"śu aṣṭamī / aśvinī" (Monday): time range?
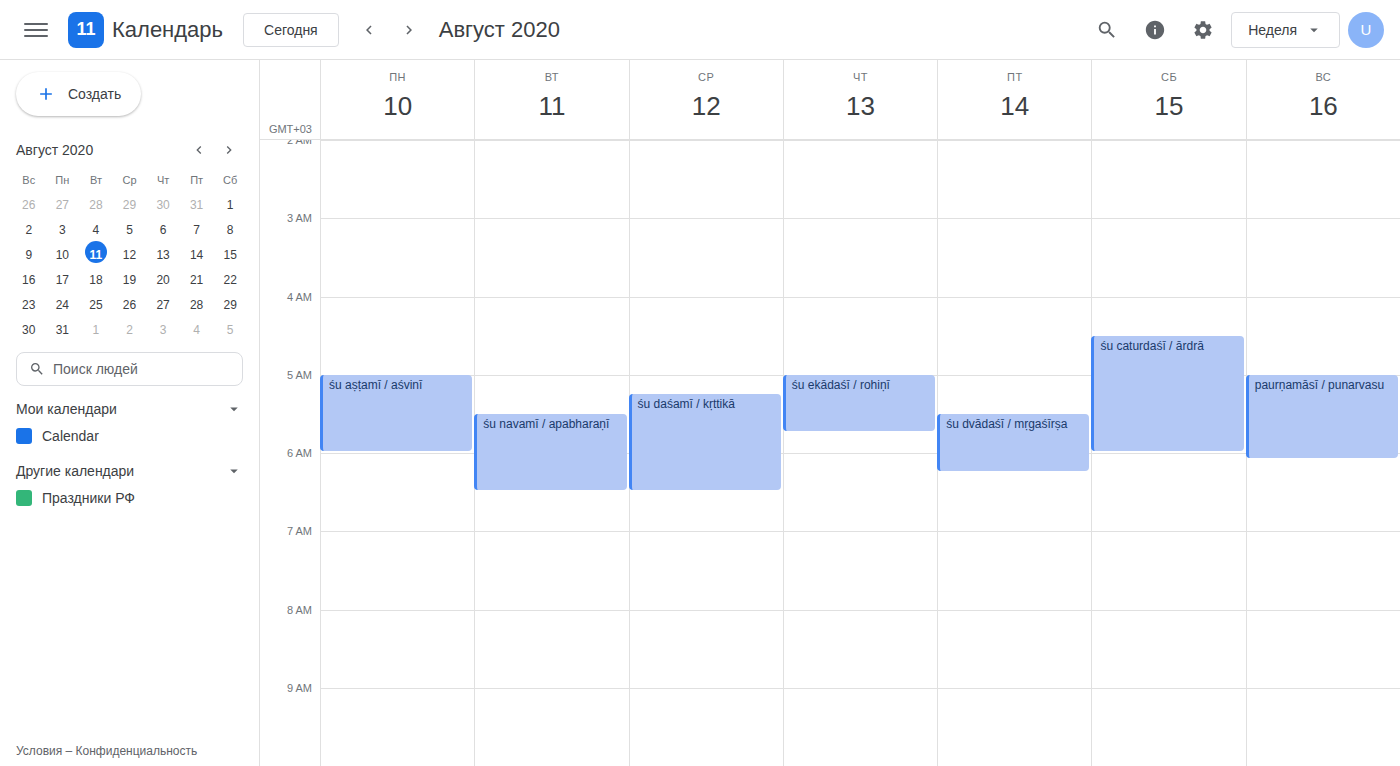
5:00 AM to 6:00 AM